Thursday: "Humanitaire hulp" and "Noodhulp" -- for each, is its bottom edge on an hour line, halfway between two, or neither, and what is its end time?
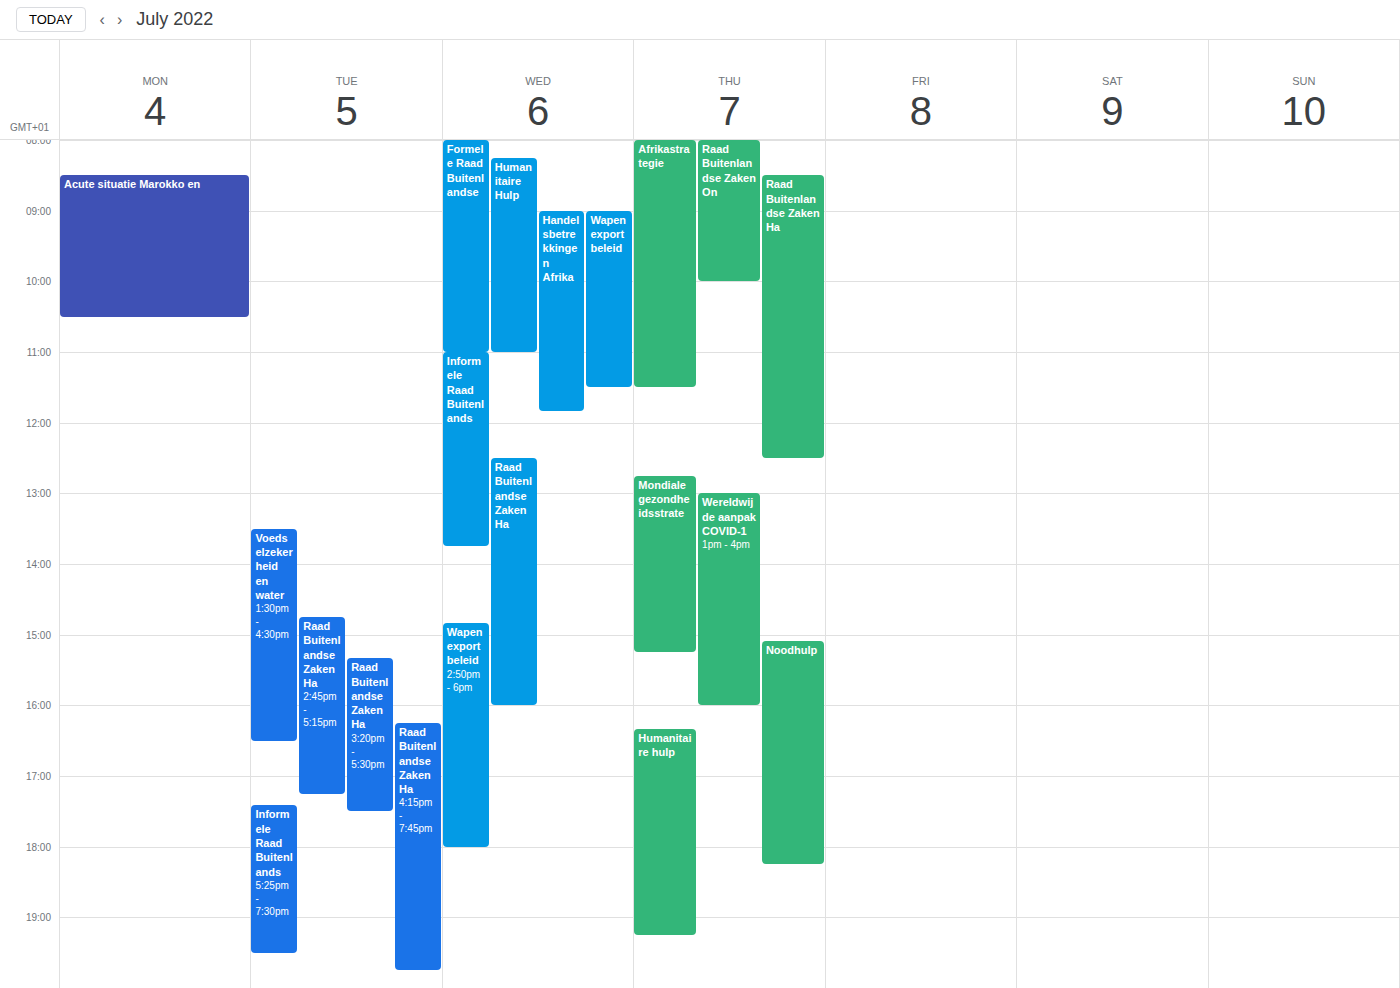
"Humanitaire hulp": 7:15 PM, neither: a quarter of the way from the 7 PM line to the 8 PM line. "Noodhulp": 6:15 PM, neither: a quarter of the way from the 6 PM line to the 7 PM line.